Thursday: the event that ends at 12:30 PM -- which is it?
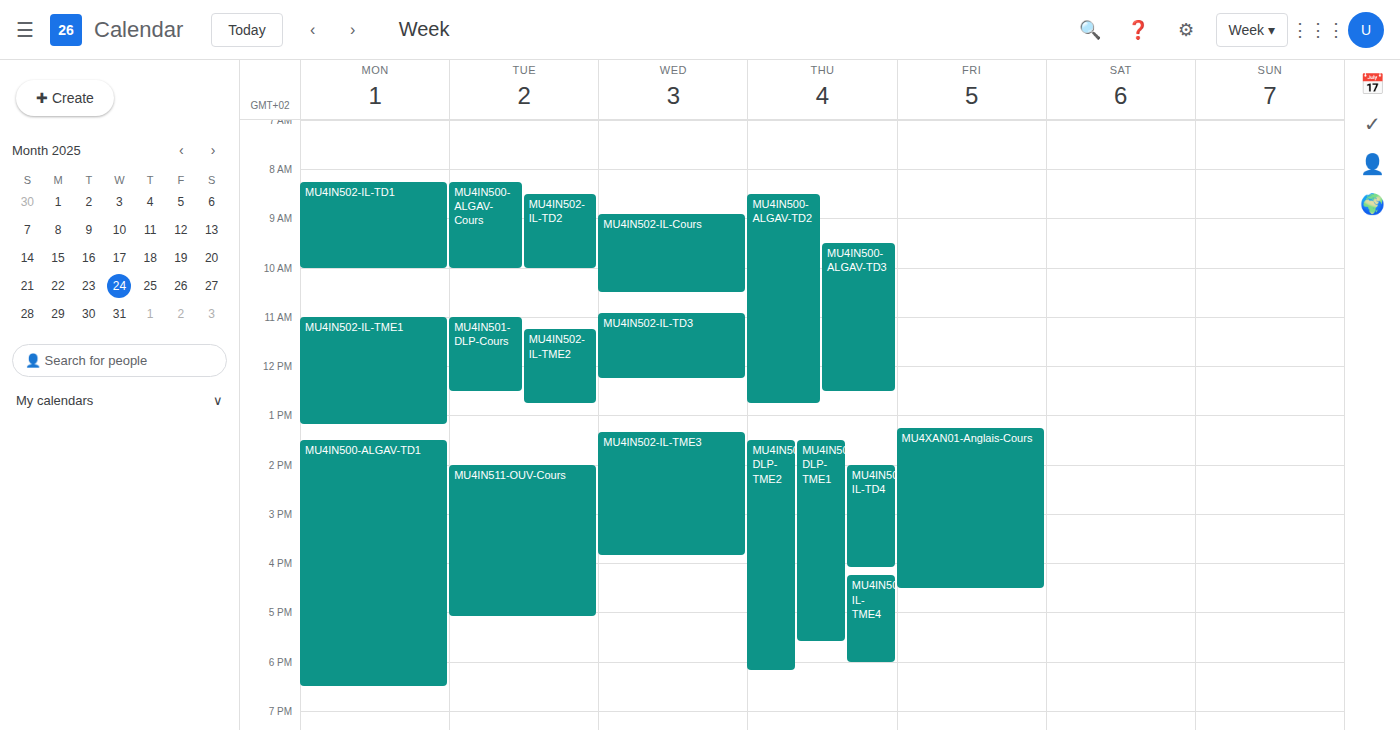
"MU4IN500-ALGAV-TD3"